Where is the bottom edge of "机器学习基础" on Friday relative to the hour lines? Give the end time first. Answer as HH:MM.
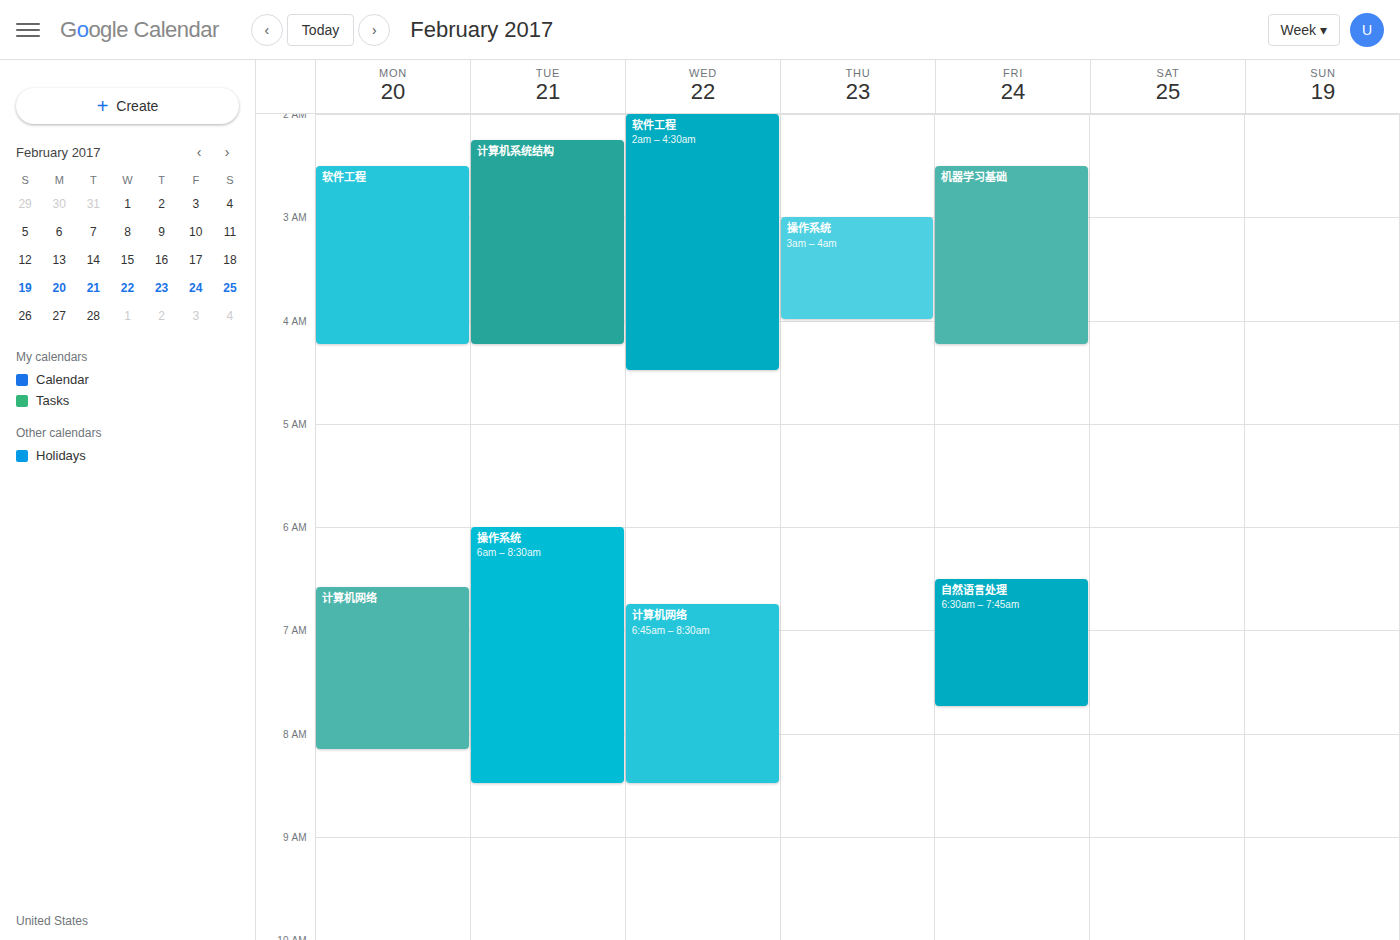
04:15 -- neither: a quarter of the way from the 04:00 line to the 05:00 line.